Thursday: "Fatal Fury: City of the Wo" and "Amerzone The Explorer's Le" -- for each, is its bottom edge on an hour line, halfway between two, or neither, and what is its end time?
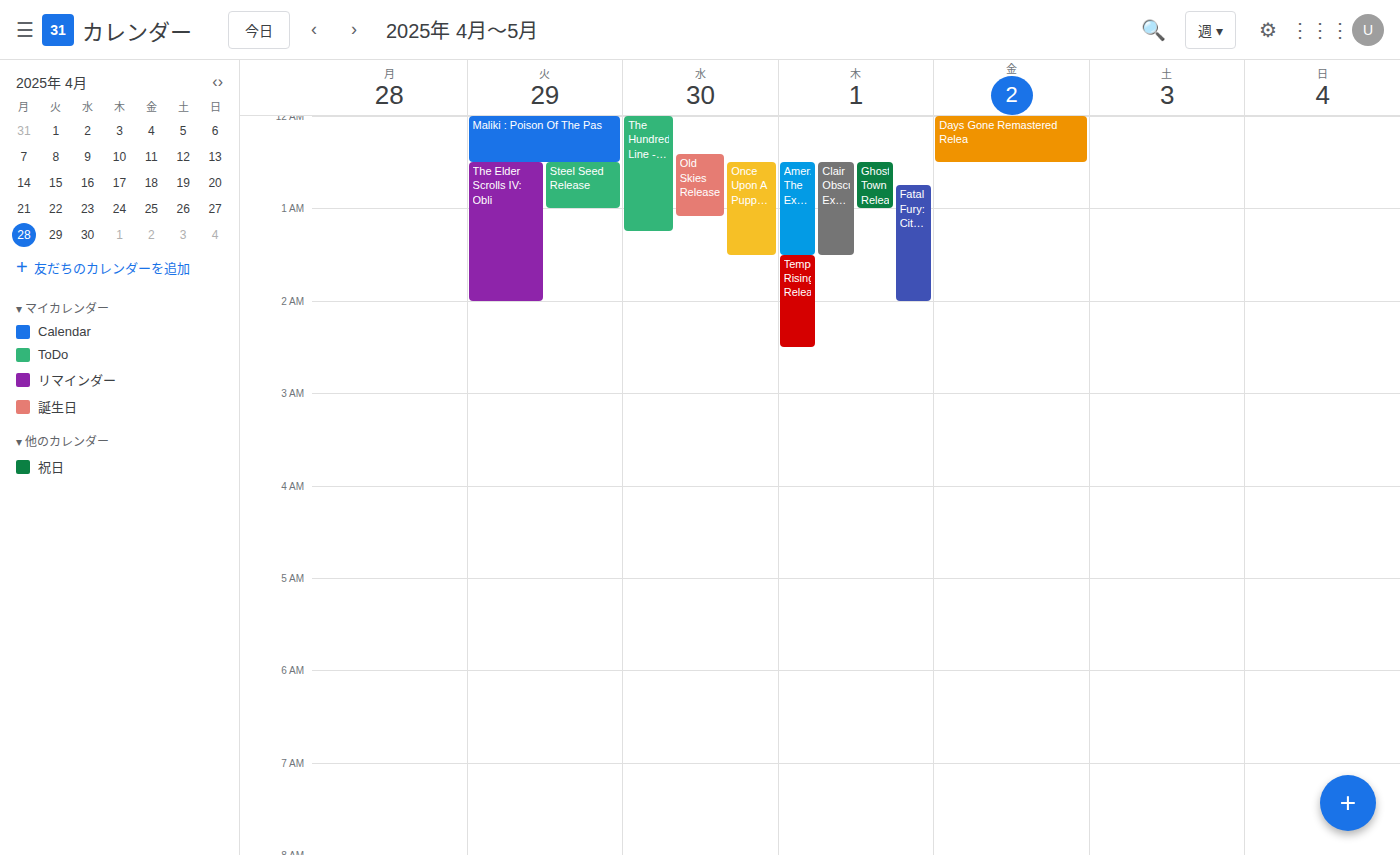
"Fatal Fury: City of the Wo": 2:00 AM, exactly on the 2 AM line. "Amerzone The Explorer's Le": 1:30 AM, halfway between the 1 AM and 2 AM lines.